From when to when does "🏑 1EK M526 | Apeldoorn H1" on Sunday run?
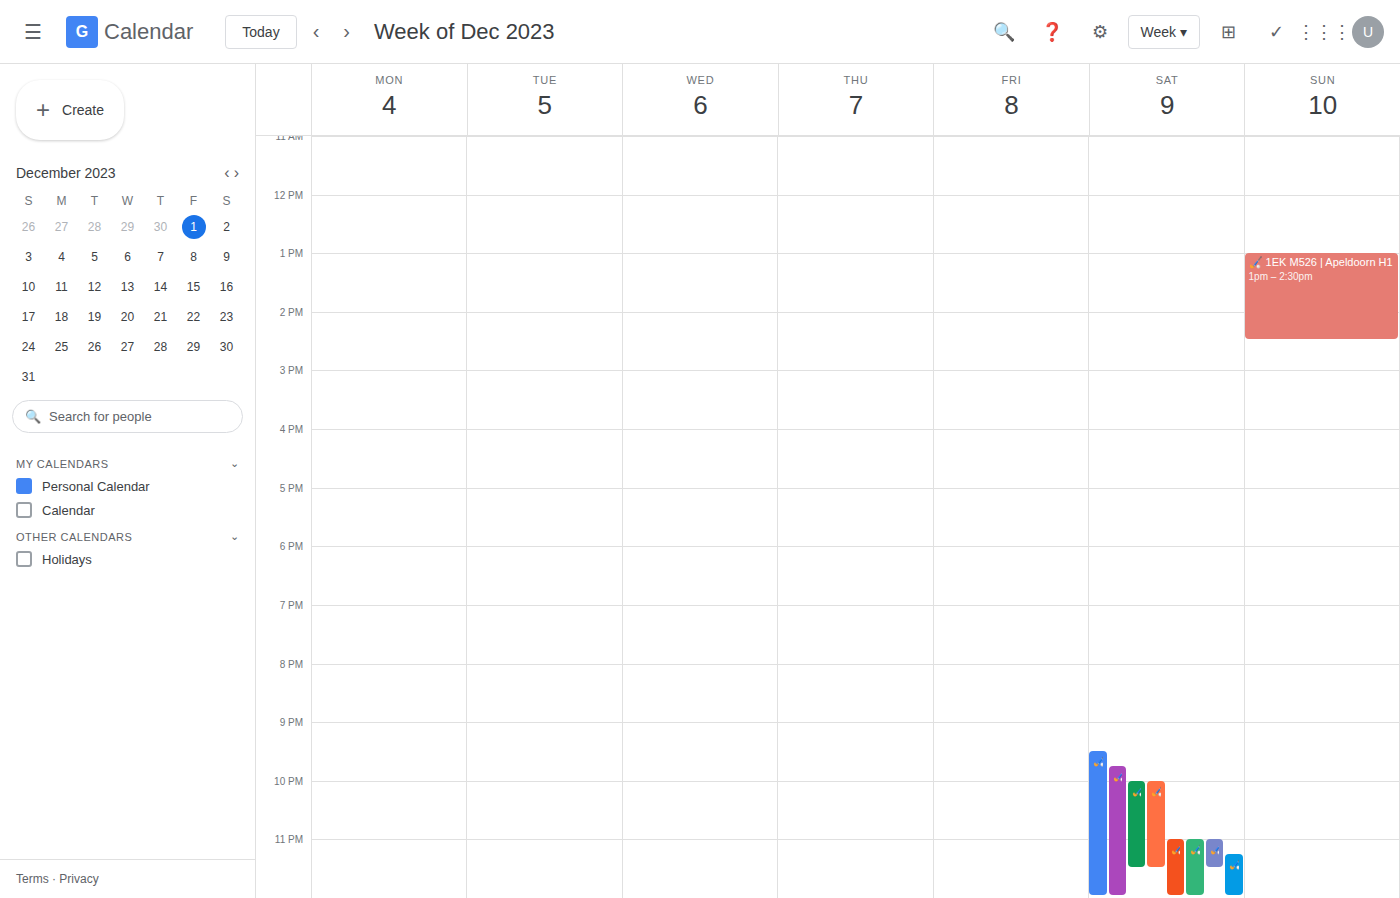
1:00 PM to 2:30 PM